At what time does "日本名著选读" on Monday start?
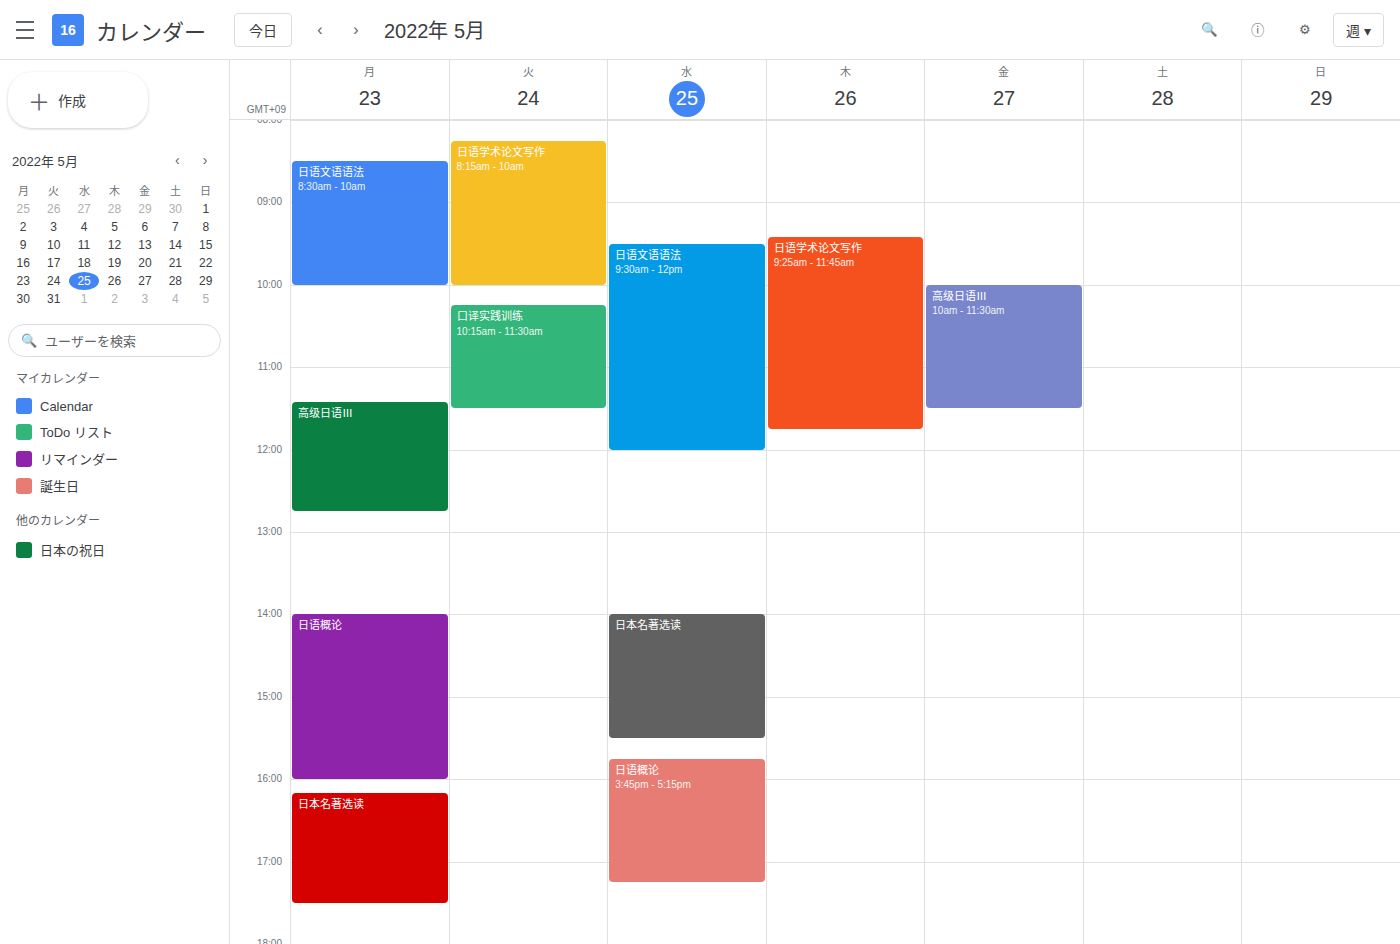
4:10 PM